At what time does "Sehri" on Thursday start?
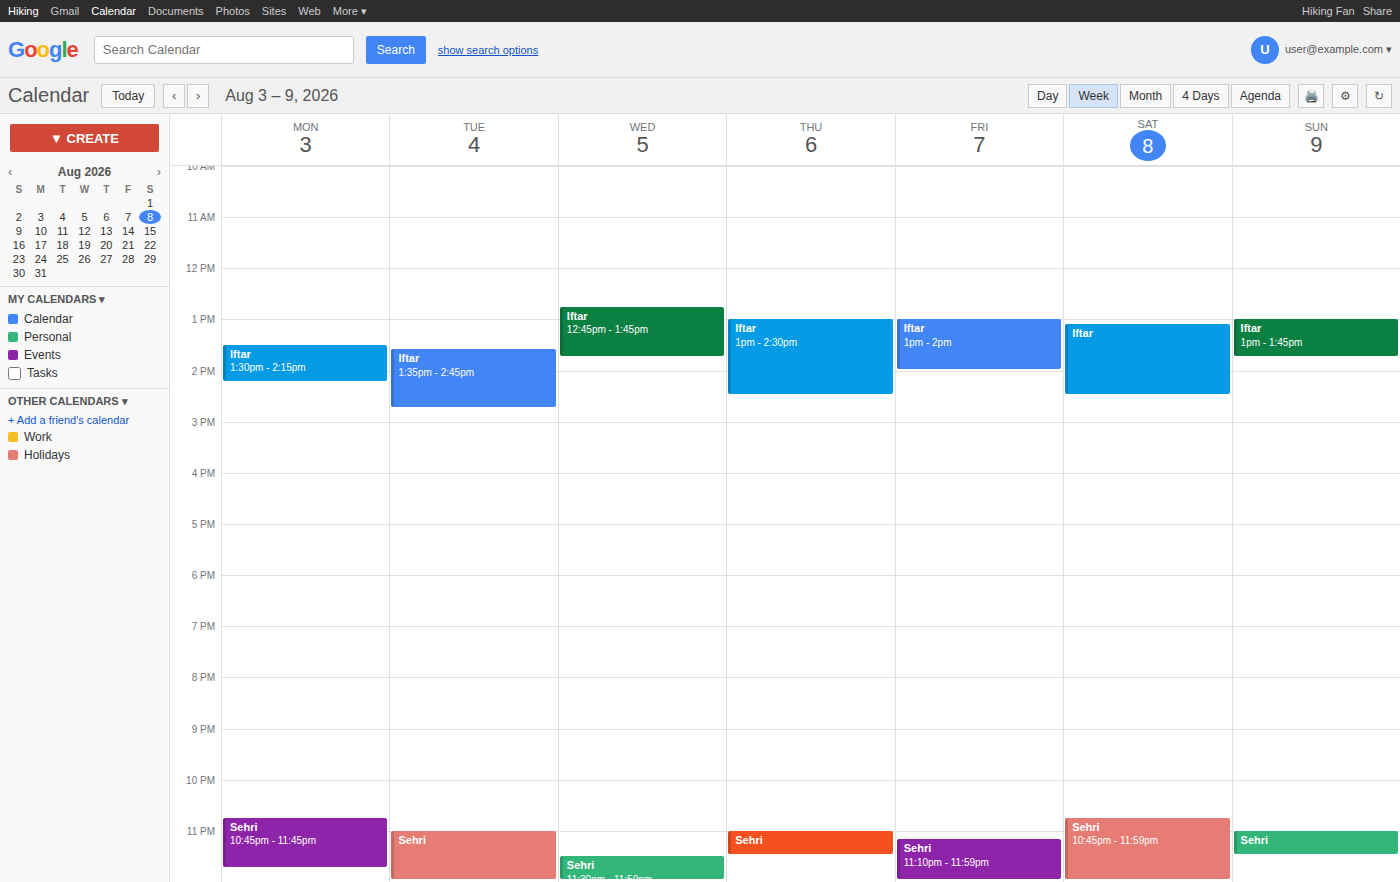
11:00 PM